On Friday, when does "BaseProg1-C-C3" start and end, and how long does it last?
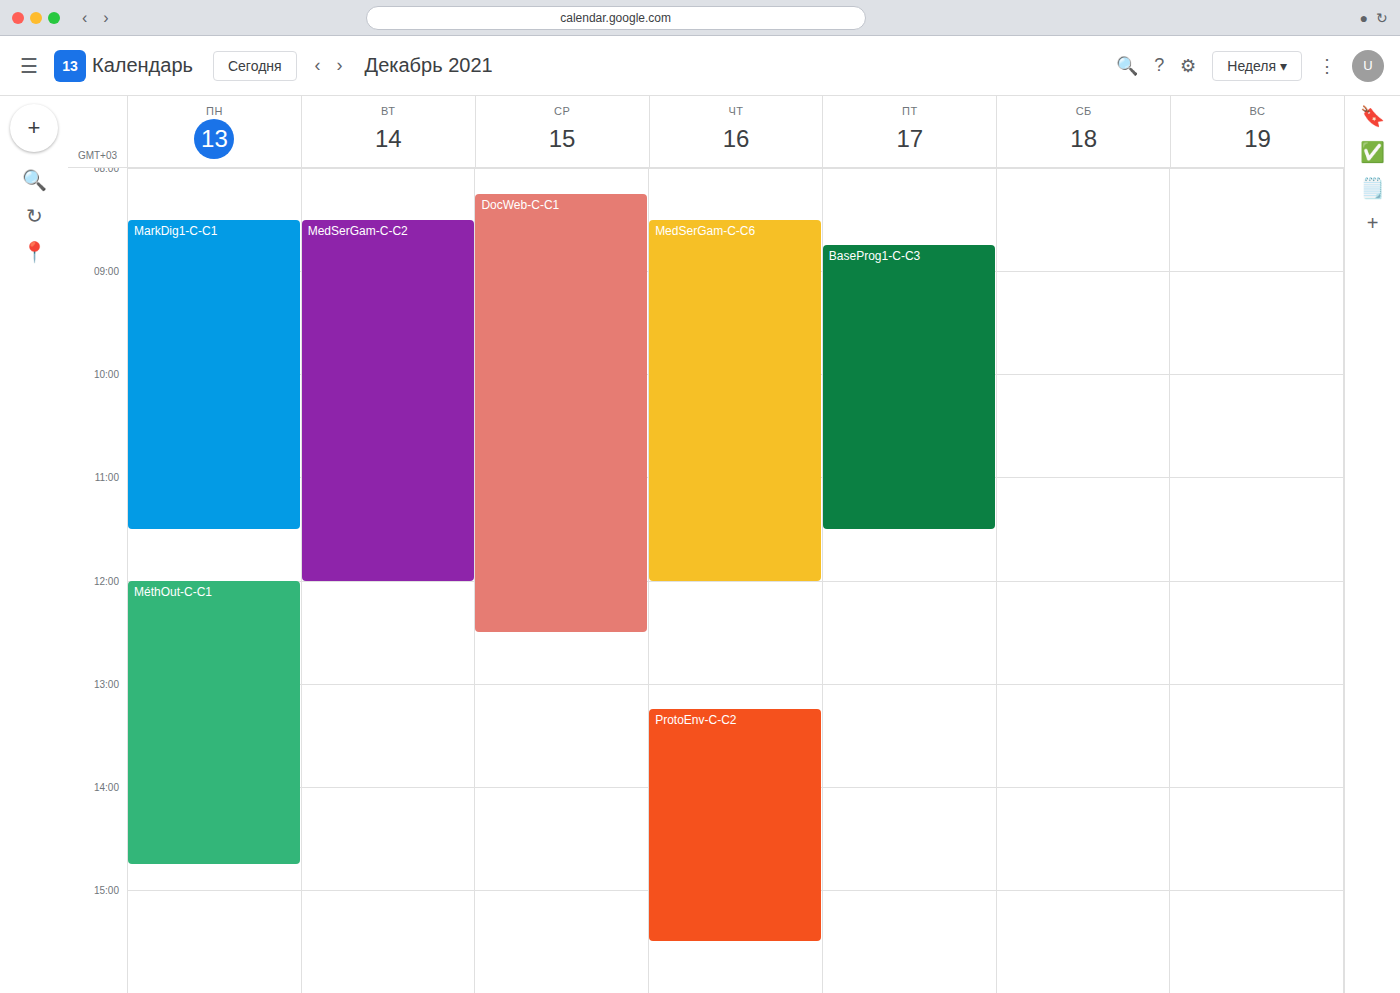
08:45 to 11:30, 2 hours 45 minutes